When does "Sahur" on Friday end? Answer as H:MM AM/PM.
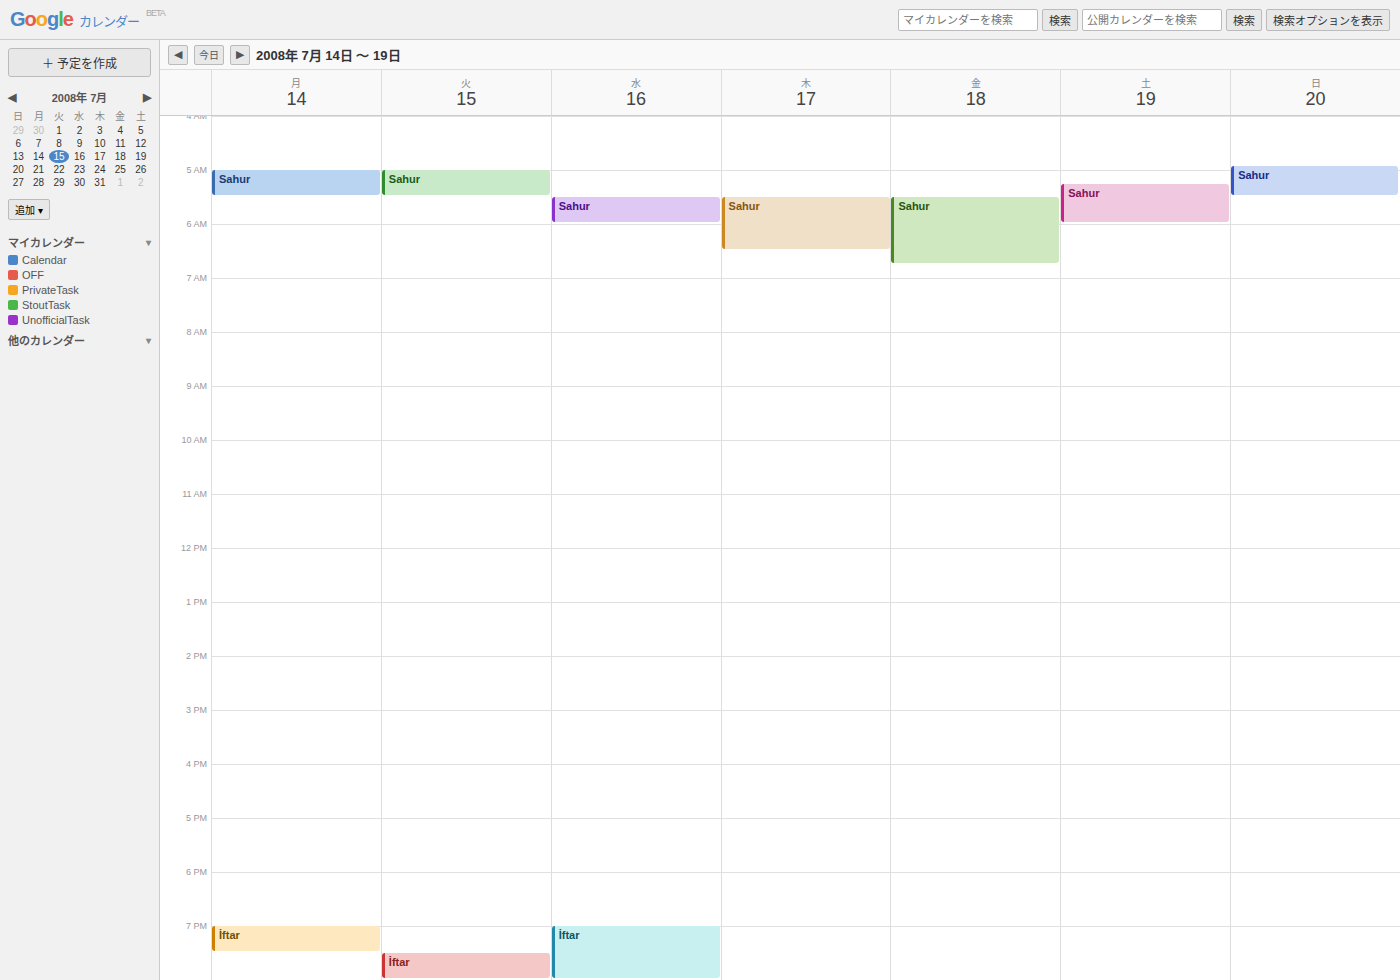
6:45 AM